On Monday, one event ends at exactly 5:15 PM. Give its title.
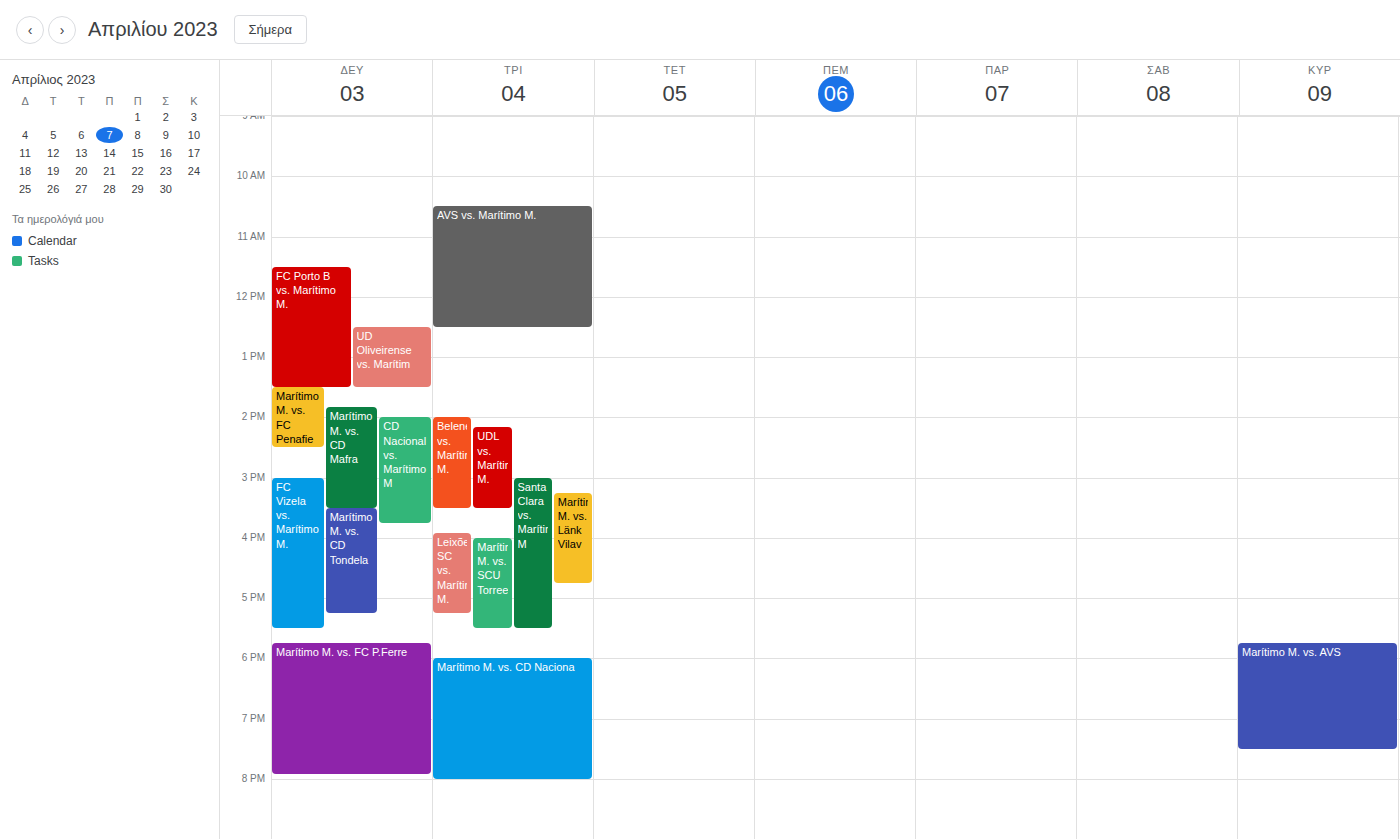
"Marítimo M. vs. CD Tondela"